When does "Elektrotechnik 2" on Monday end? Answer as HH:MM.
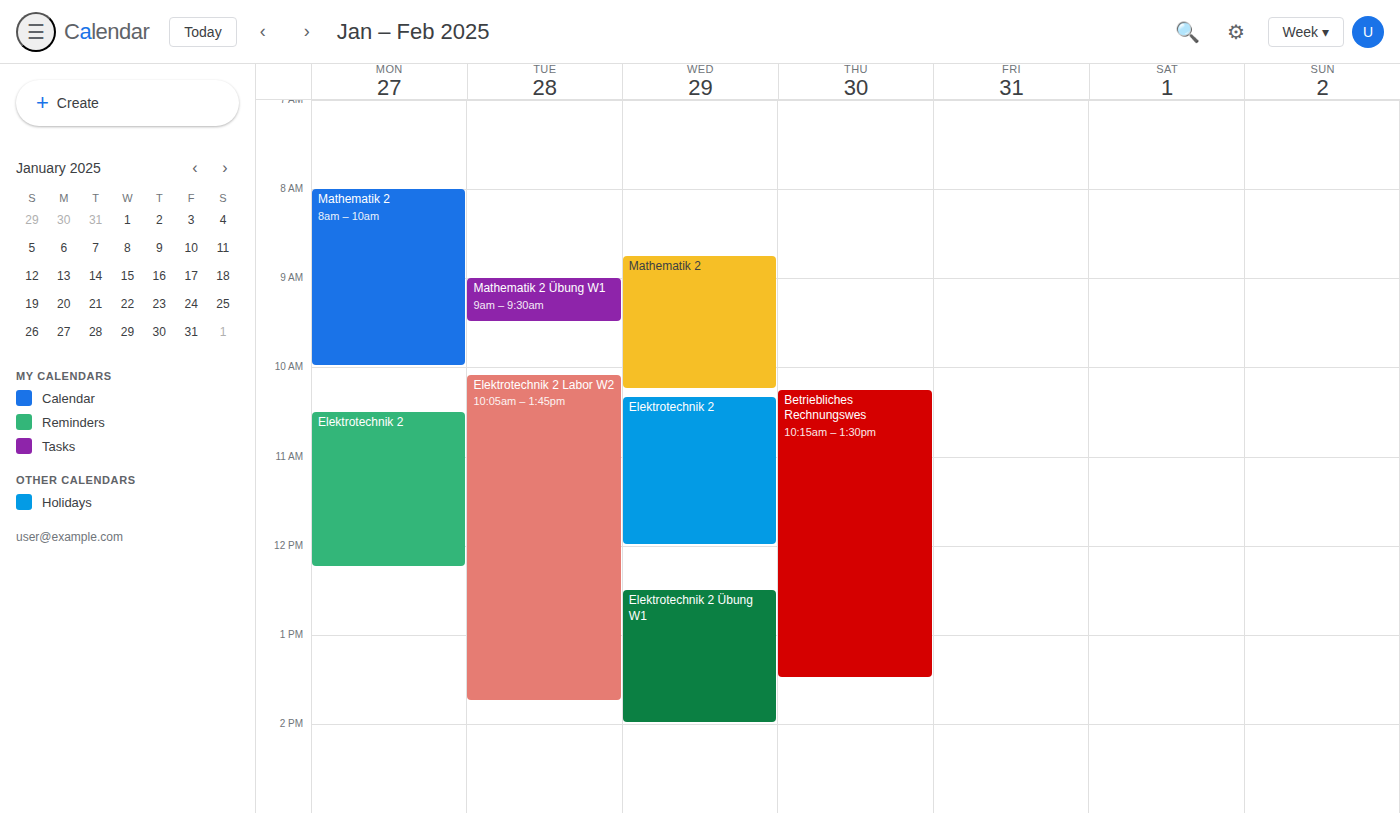
12:15